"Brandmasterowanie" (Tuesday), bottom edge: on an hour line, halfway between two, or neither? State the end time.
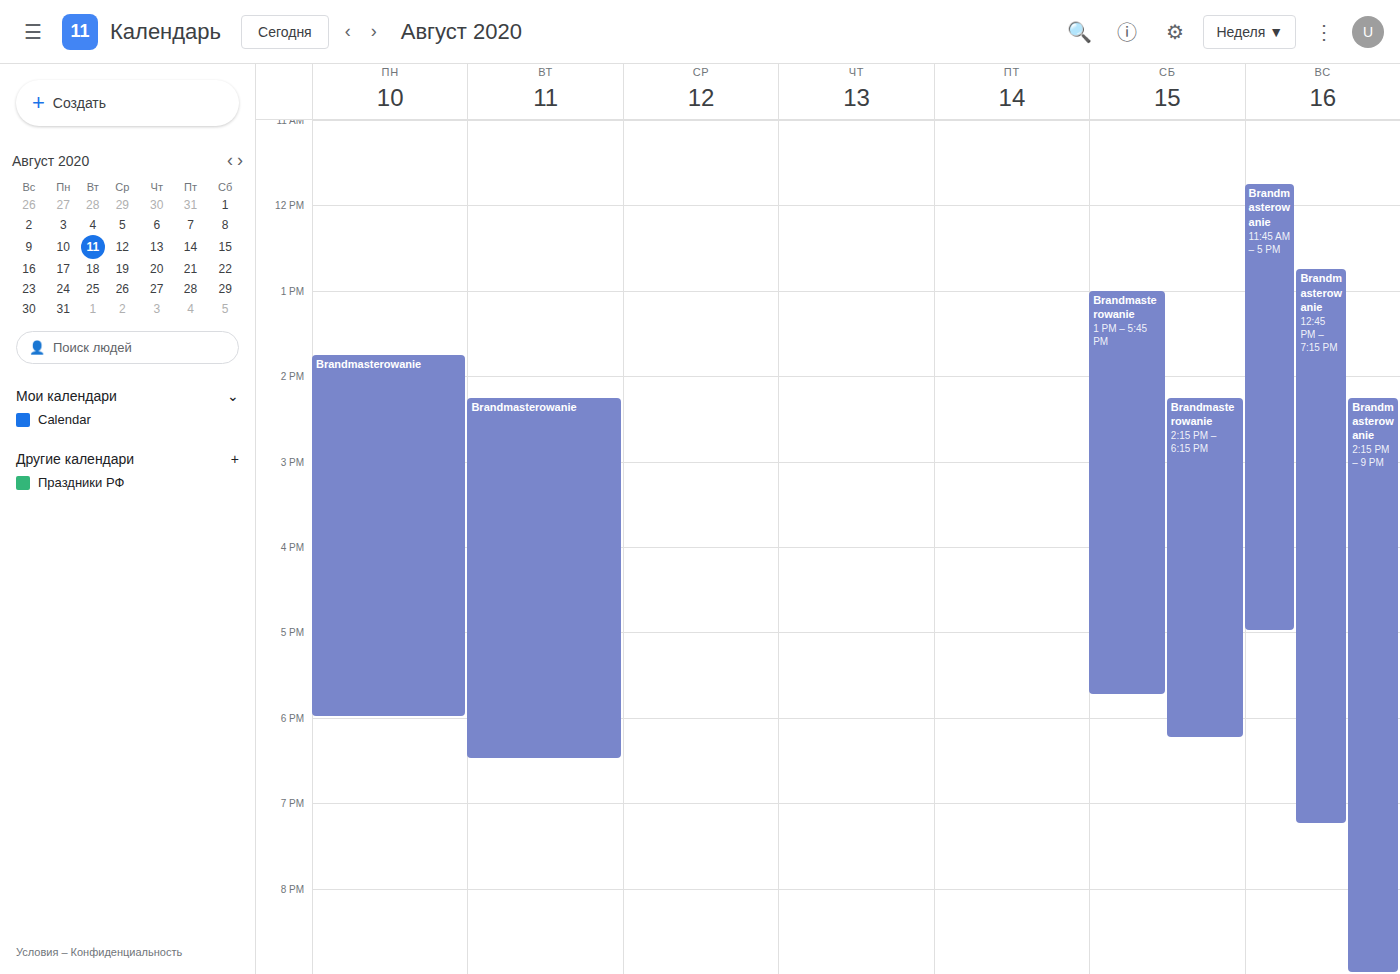
6:30 PM -- halfway between the 6 PM and 7 PM lines.